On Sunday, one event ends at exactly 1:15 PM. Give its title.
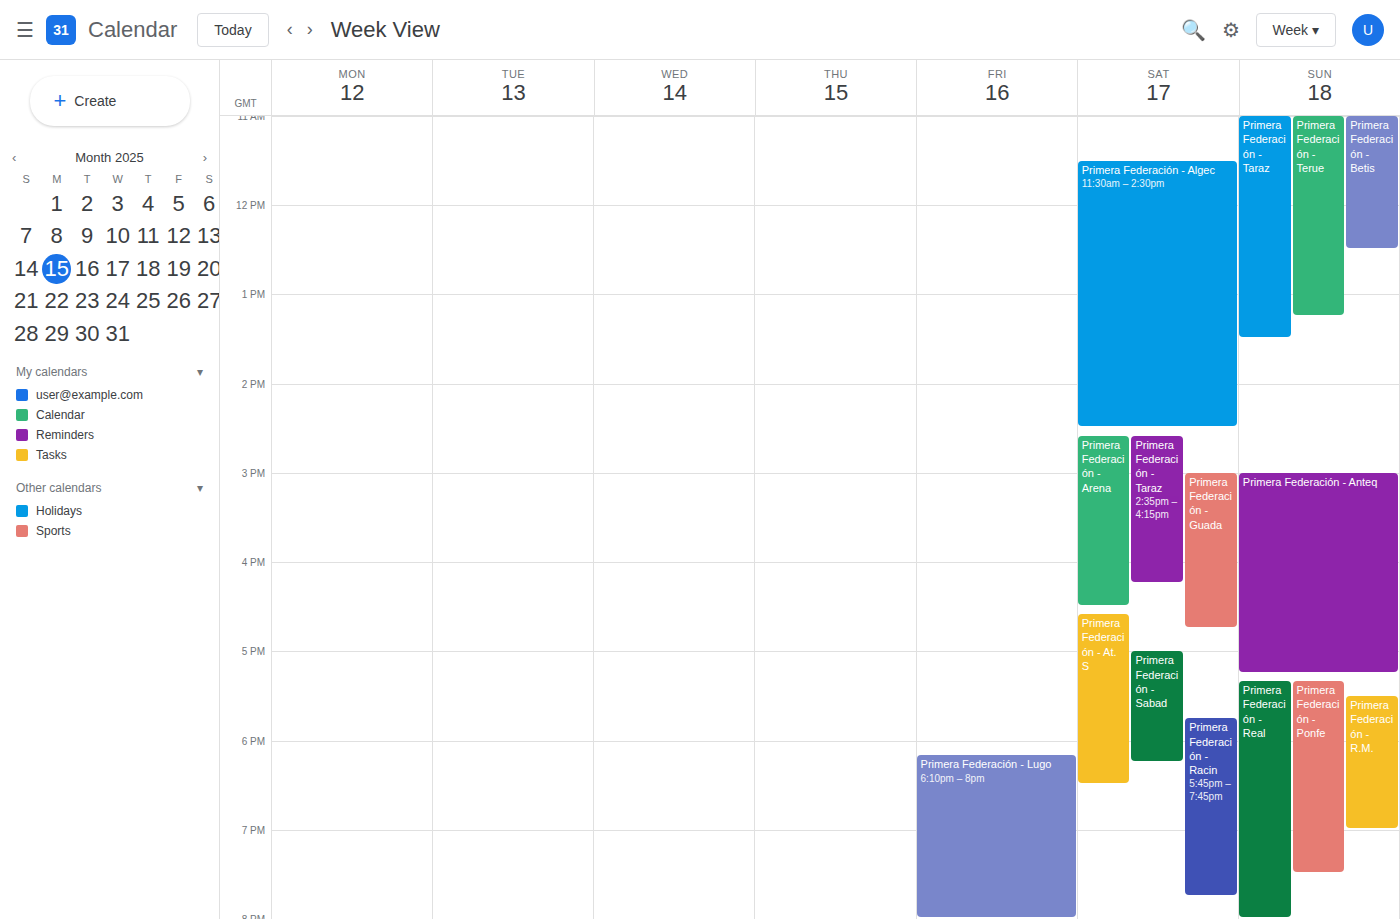
"Primera Federación - Terue"